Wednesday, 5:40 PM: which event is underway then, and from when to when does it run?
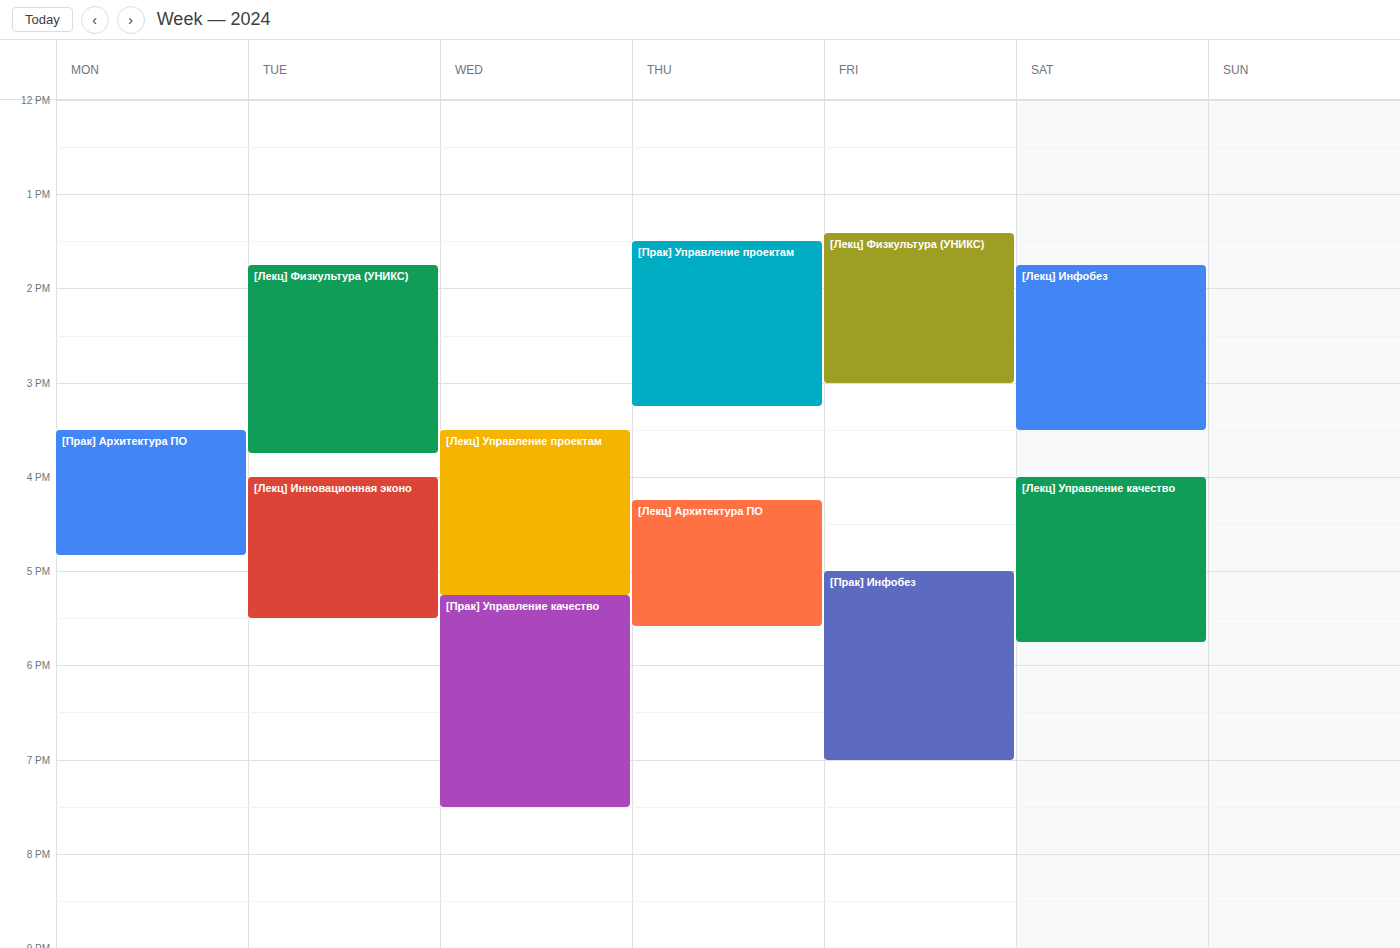
"[Прак] Управление качество", 5:15 PM to 7:30 PM